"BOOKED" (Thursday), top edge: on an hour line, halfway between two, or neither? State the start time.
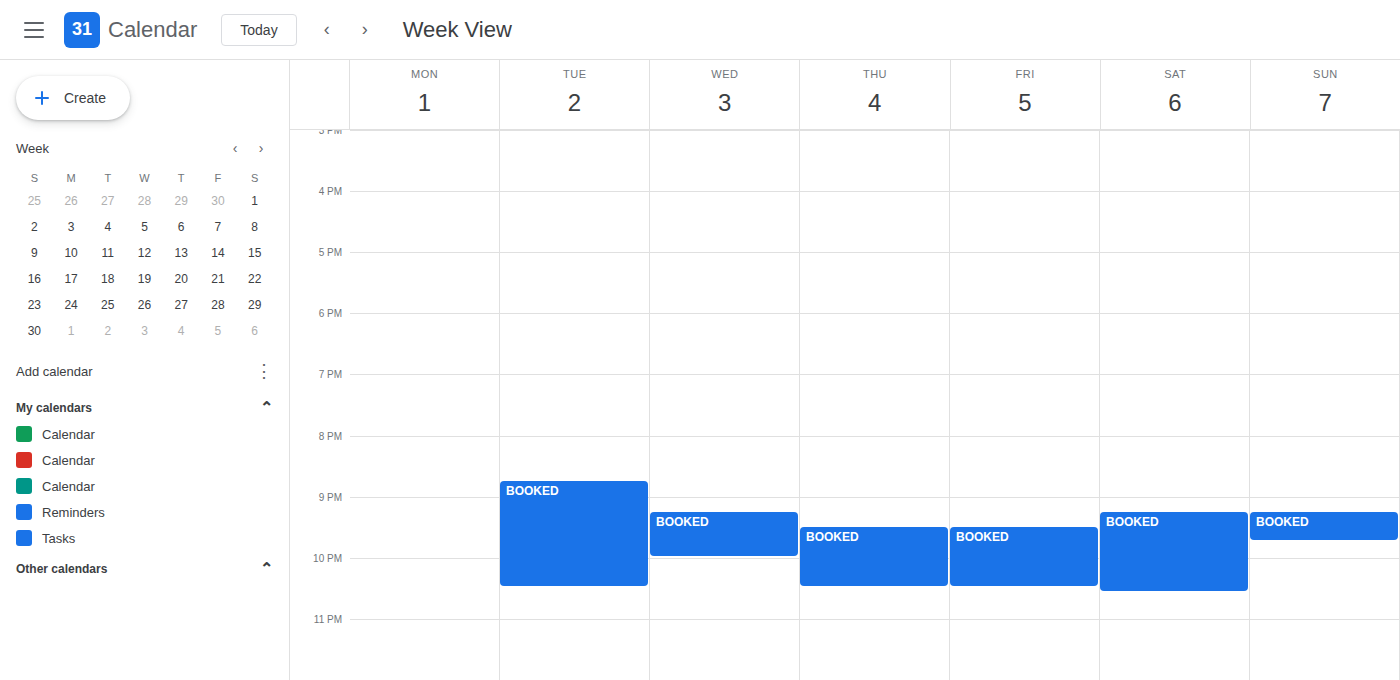
21:30 -- halfway between the 21:00 and 22:00 lines.